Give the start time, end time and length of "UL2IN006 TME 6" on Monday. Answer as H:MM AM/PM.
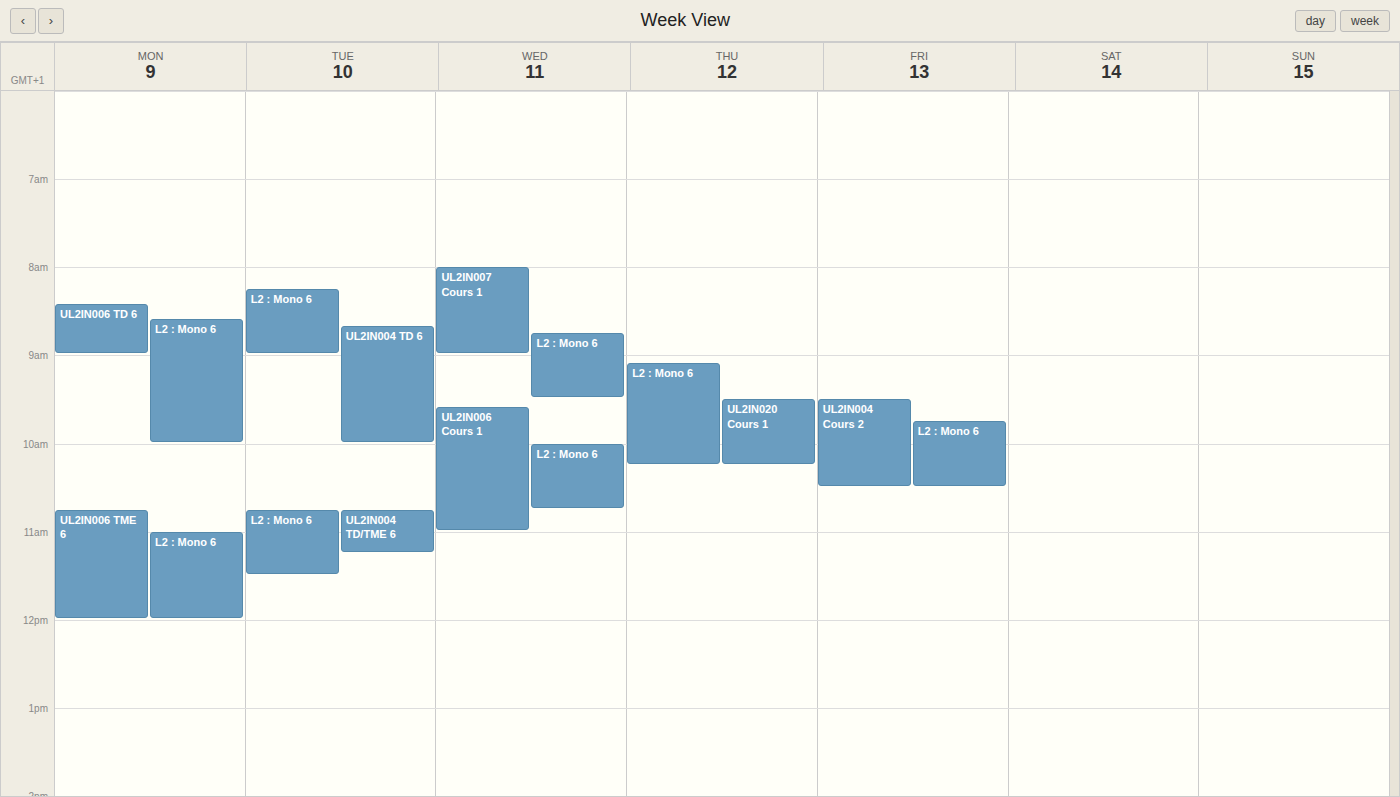
10:45 AM to 12:00 PM, 1 hour 15 minutes